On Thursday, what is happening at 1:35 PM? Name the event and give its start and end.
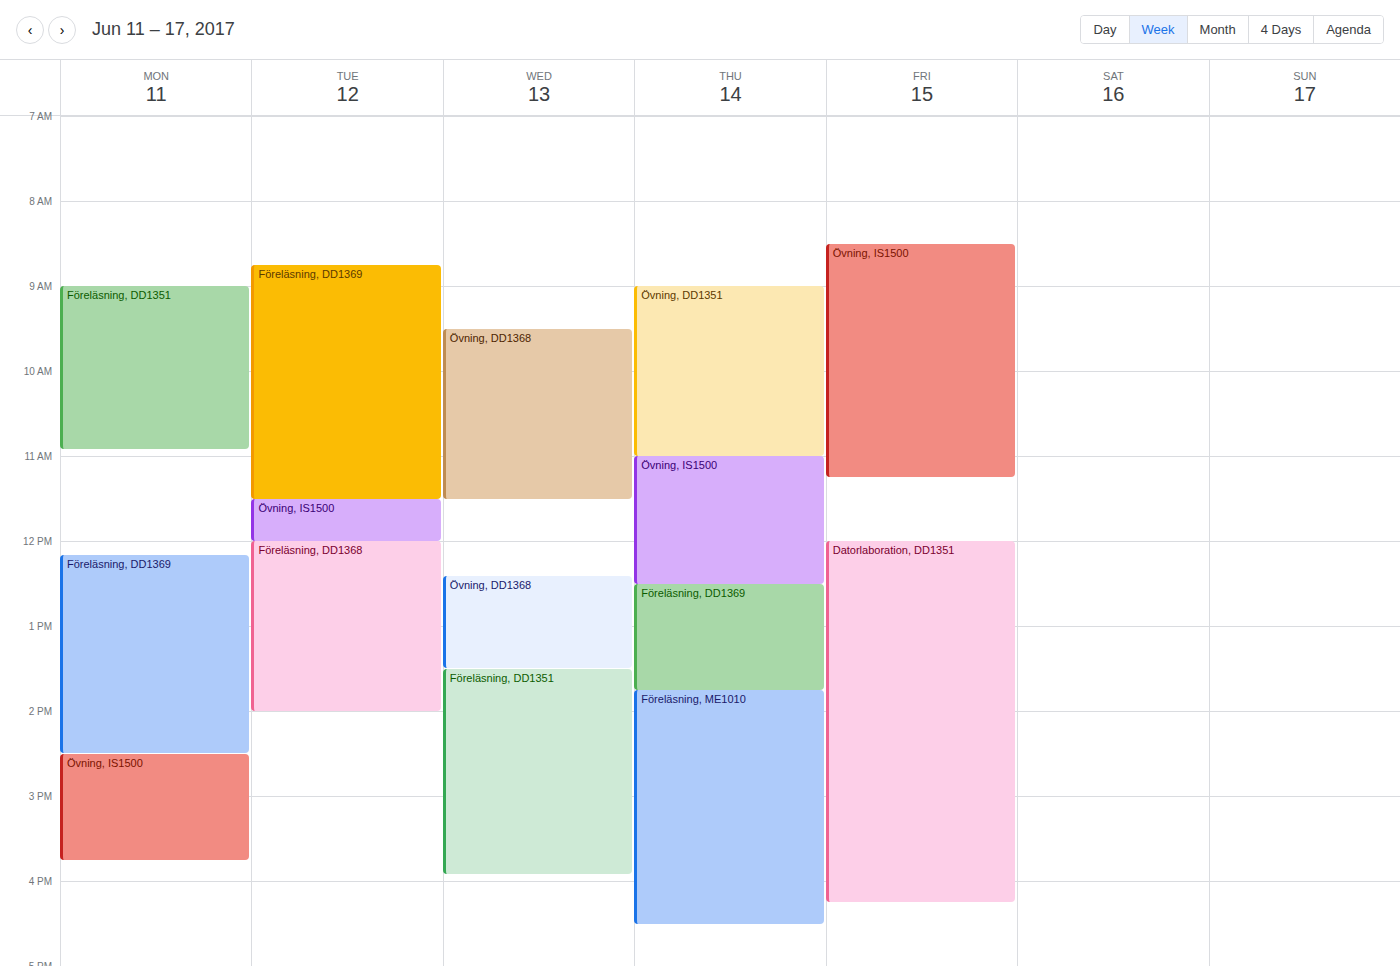
"Föreläsning, DD1369", 12:30 PM to 1:45 PM